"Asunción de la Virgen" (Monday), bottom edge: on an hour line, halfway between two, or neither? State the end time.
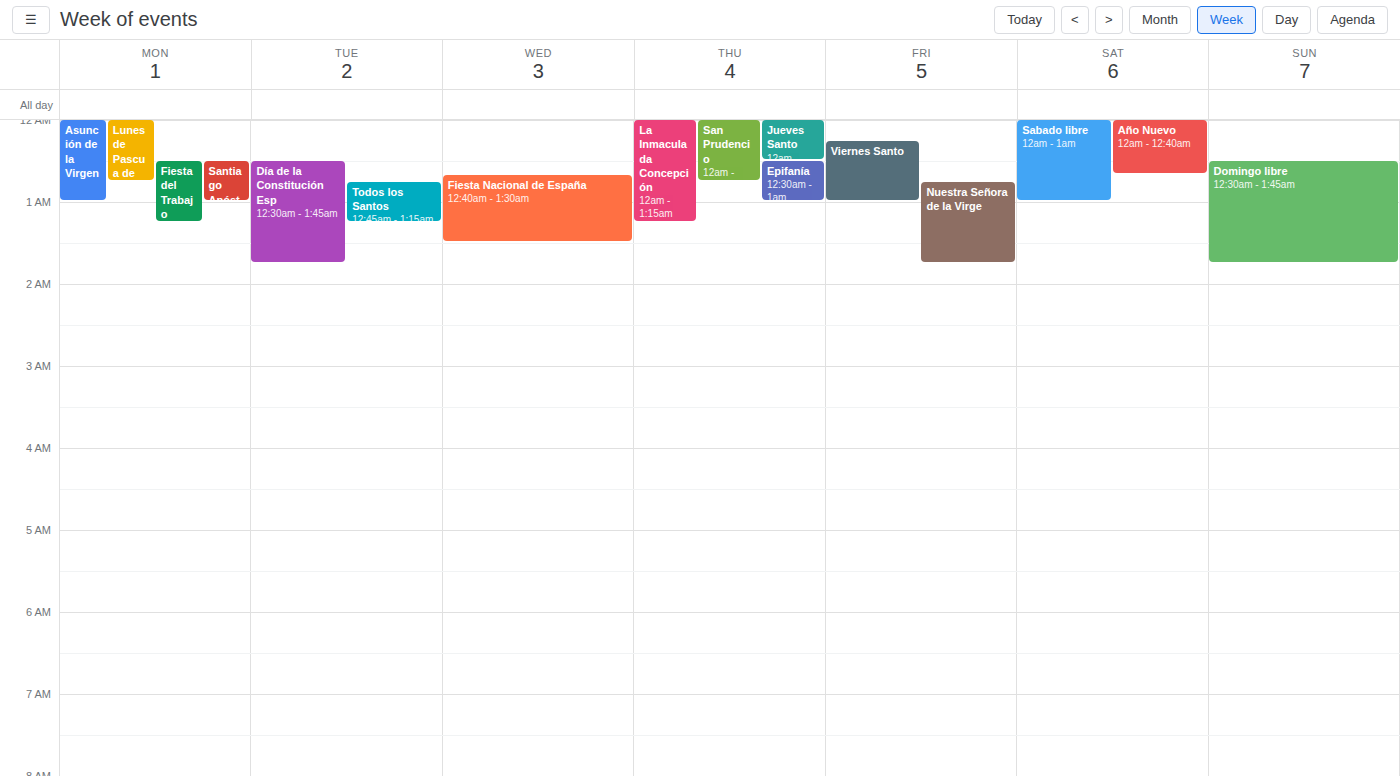
1:00 AM -- exactly on the 1 AM line.